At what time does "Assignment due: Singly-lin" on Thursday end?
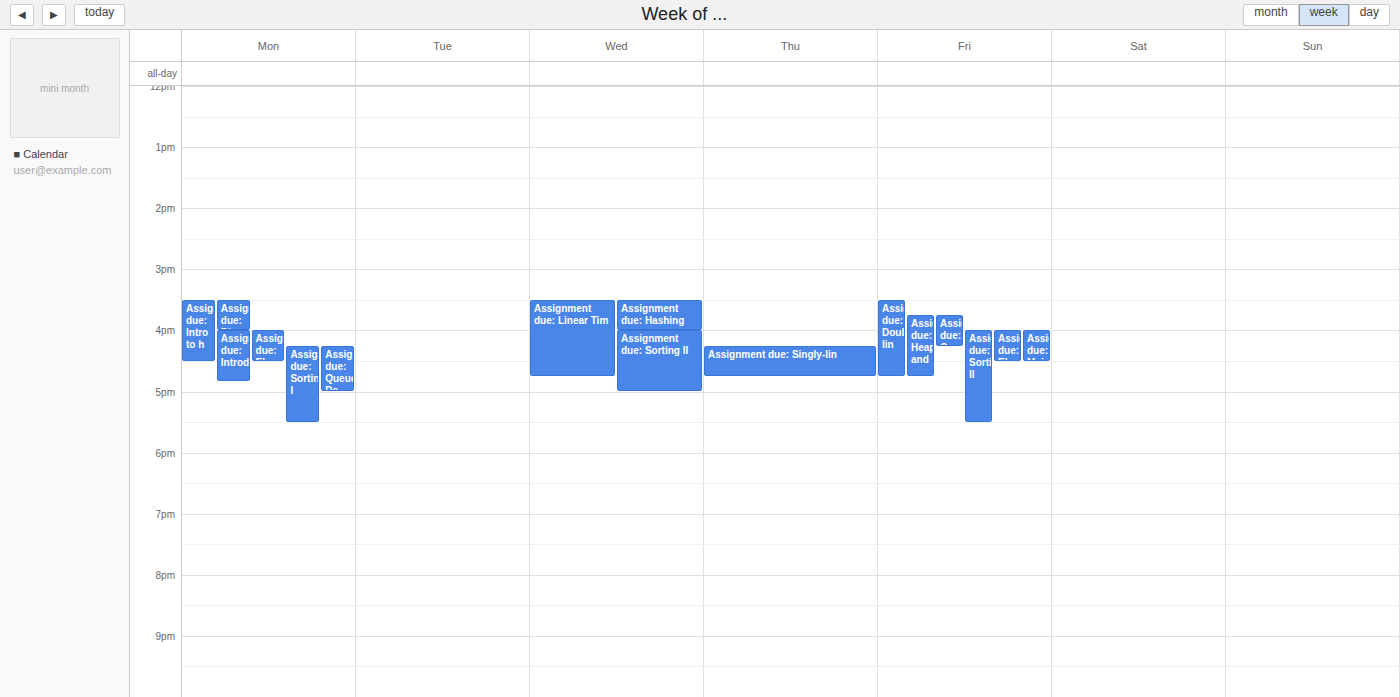
4:45 PM